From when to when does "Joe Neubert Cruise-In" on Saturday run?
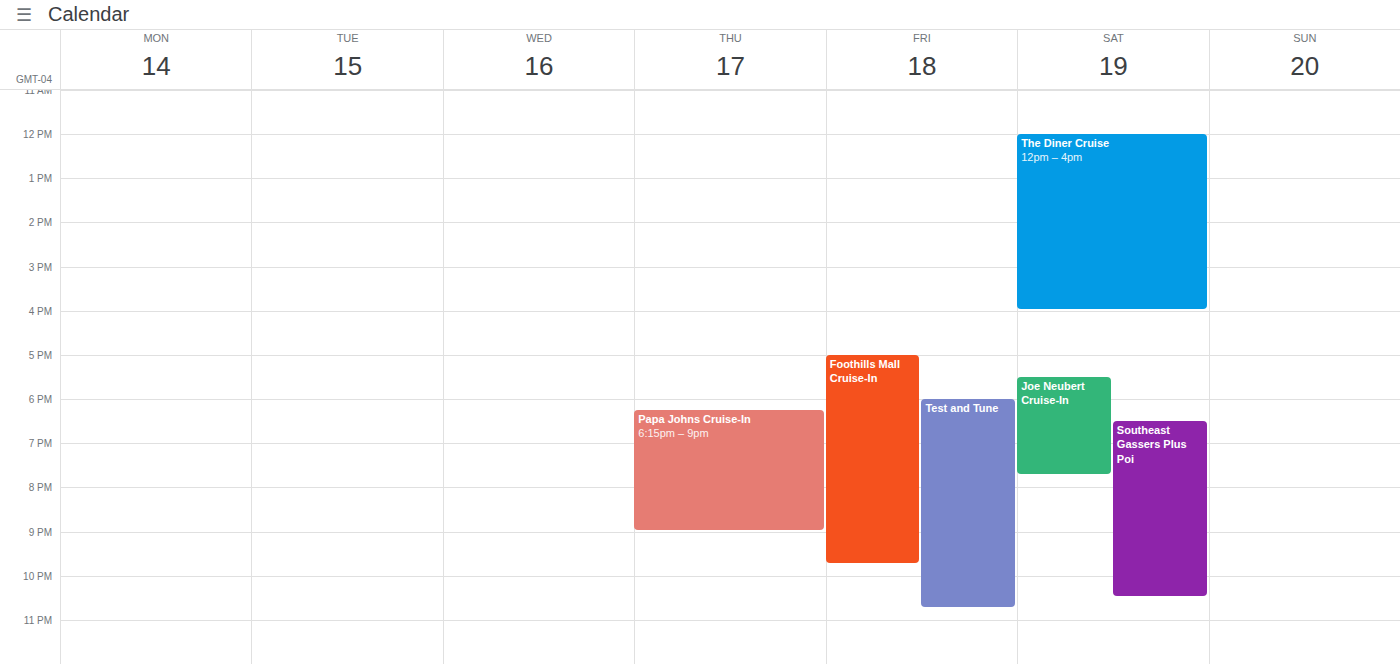
5:30 PM to 7:45 PM